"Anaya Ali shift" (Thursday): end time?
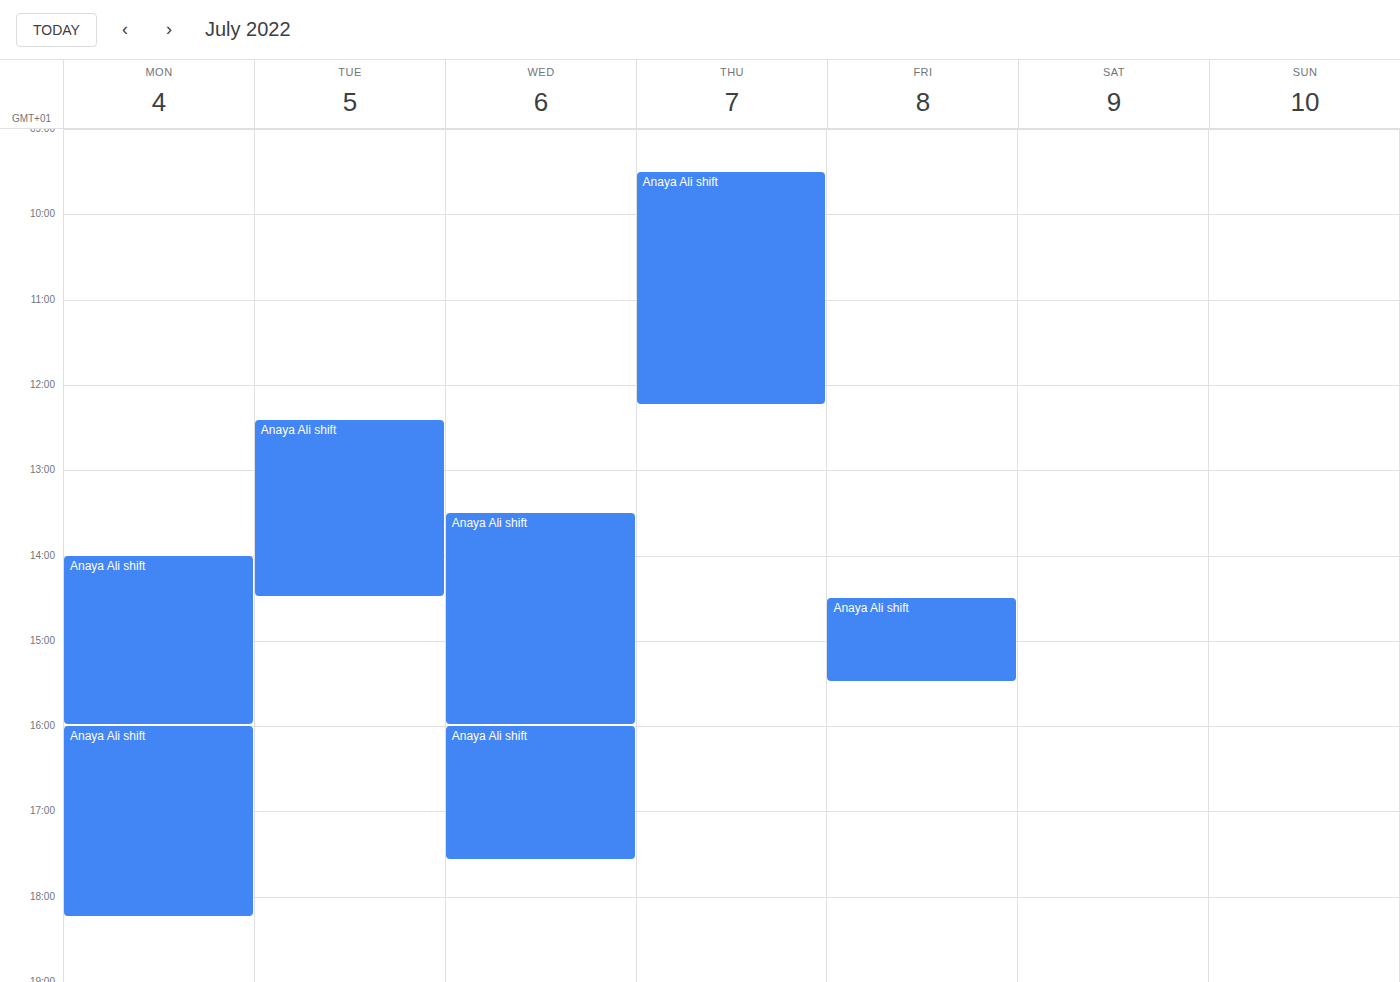
12:15 PM